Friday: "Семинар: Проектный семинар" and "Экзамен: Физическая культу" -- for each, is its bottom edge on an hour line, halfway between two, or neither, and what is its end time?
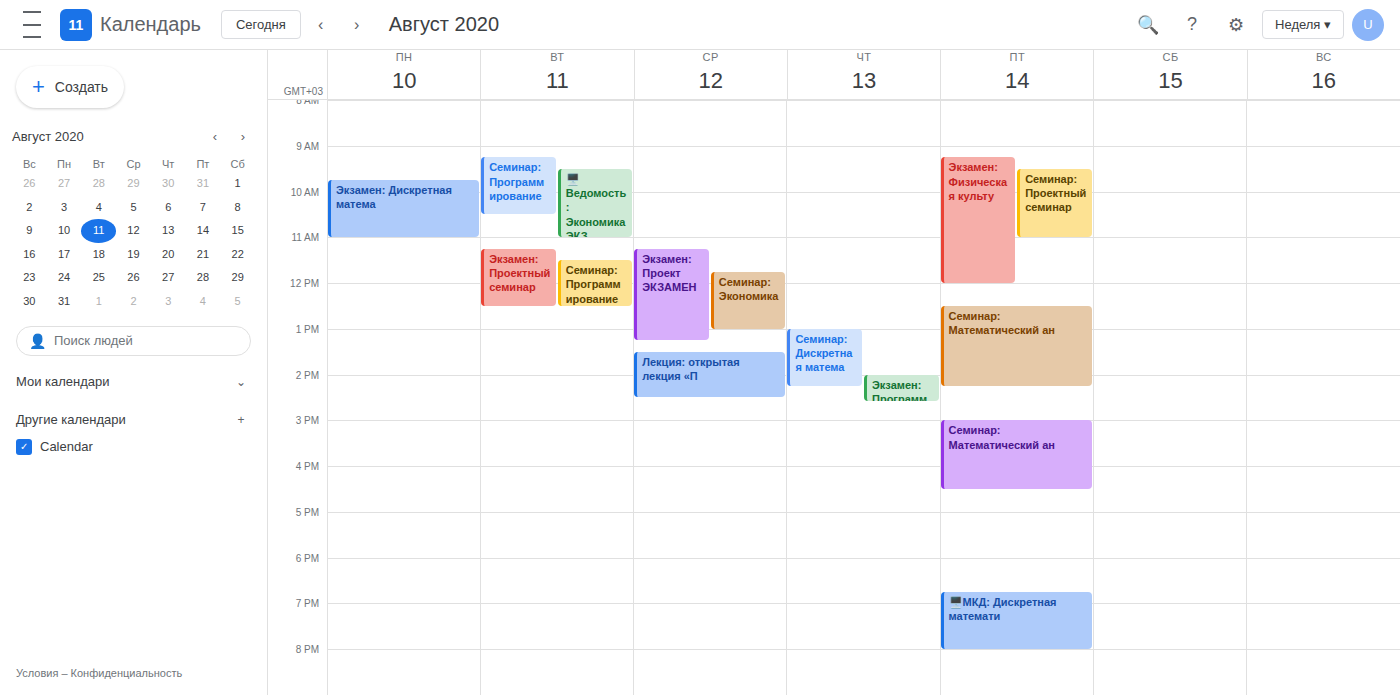
"Семинар: Проектный семинар": 11:00 AM, exactly on the 11 AM line. "Экзамен: Физическая культу": 12:00 PM, exactly on the 12 PM line.